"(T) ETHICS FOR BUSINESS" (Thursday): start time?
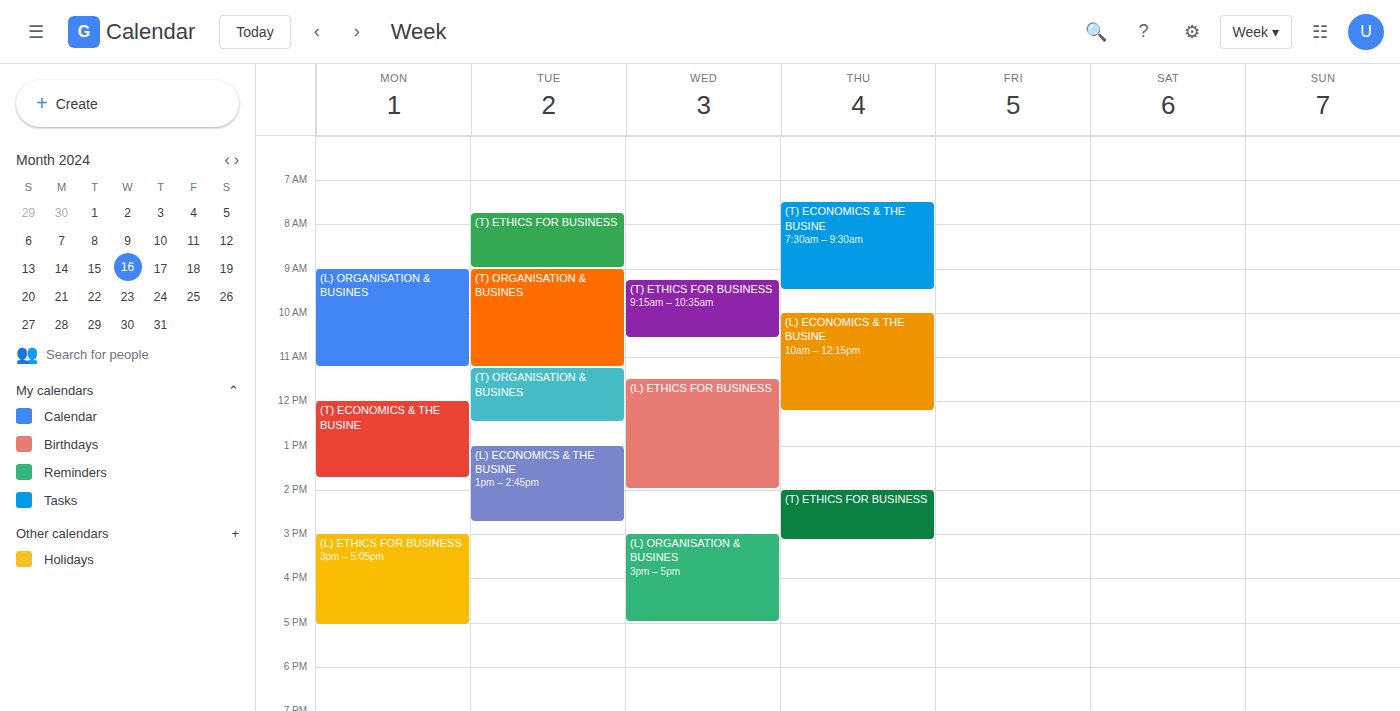
14:00